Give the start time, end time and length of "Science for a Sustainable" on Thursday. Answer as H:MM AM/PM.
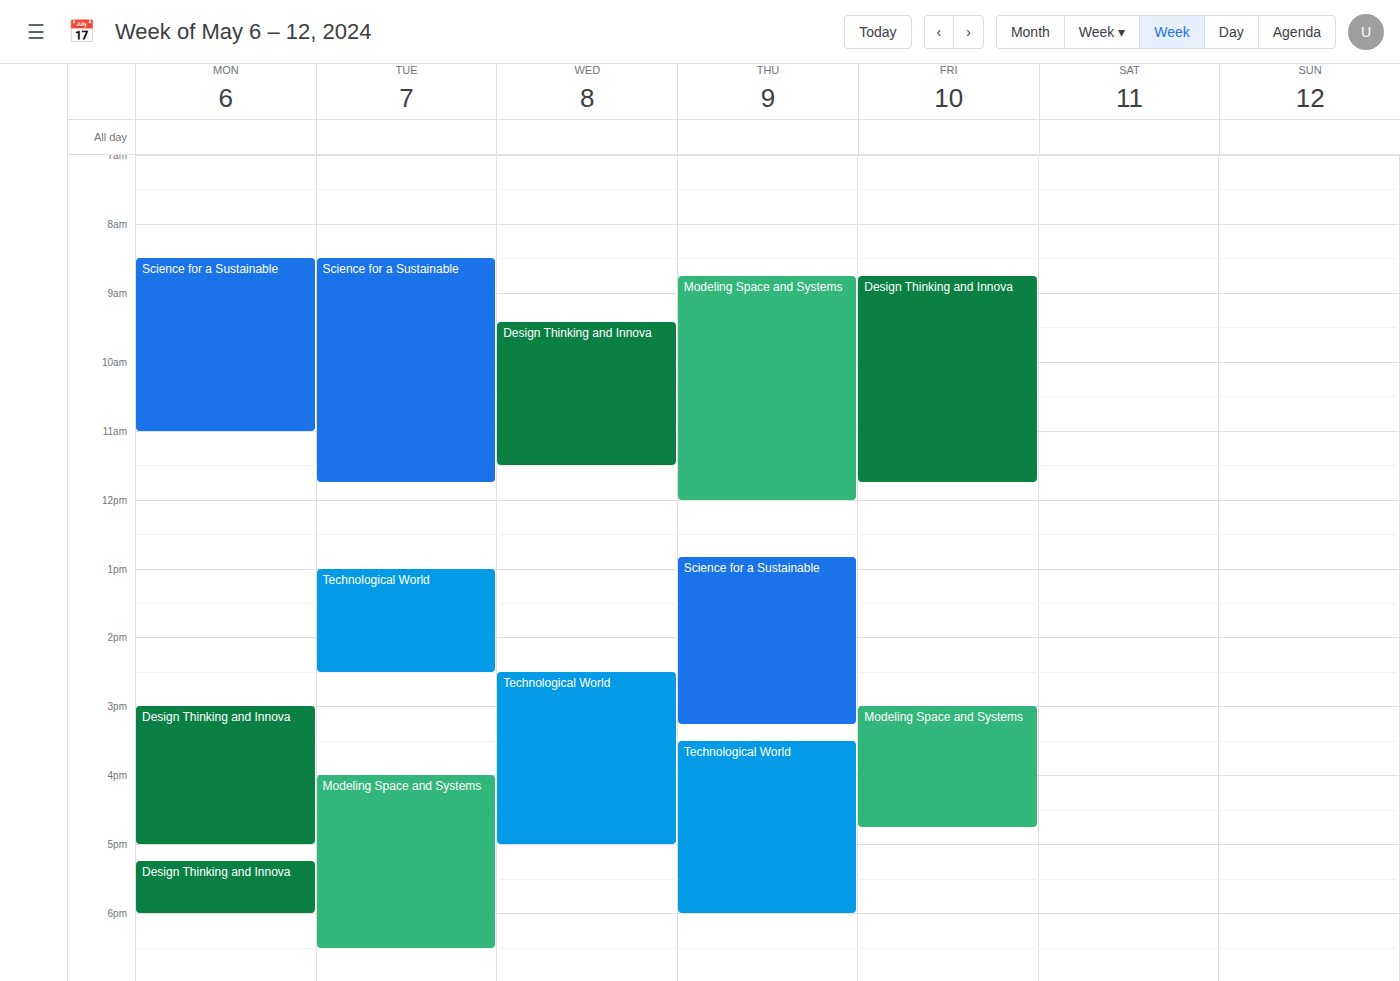
12:50 PM to 3:15 PM, 2 hours 25 minutes